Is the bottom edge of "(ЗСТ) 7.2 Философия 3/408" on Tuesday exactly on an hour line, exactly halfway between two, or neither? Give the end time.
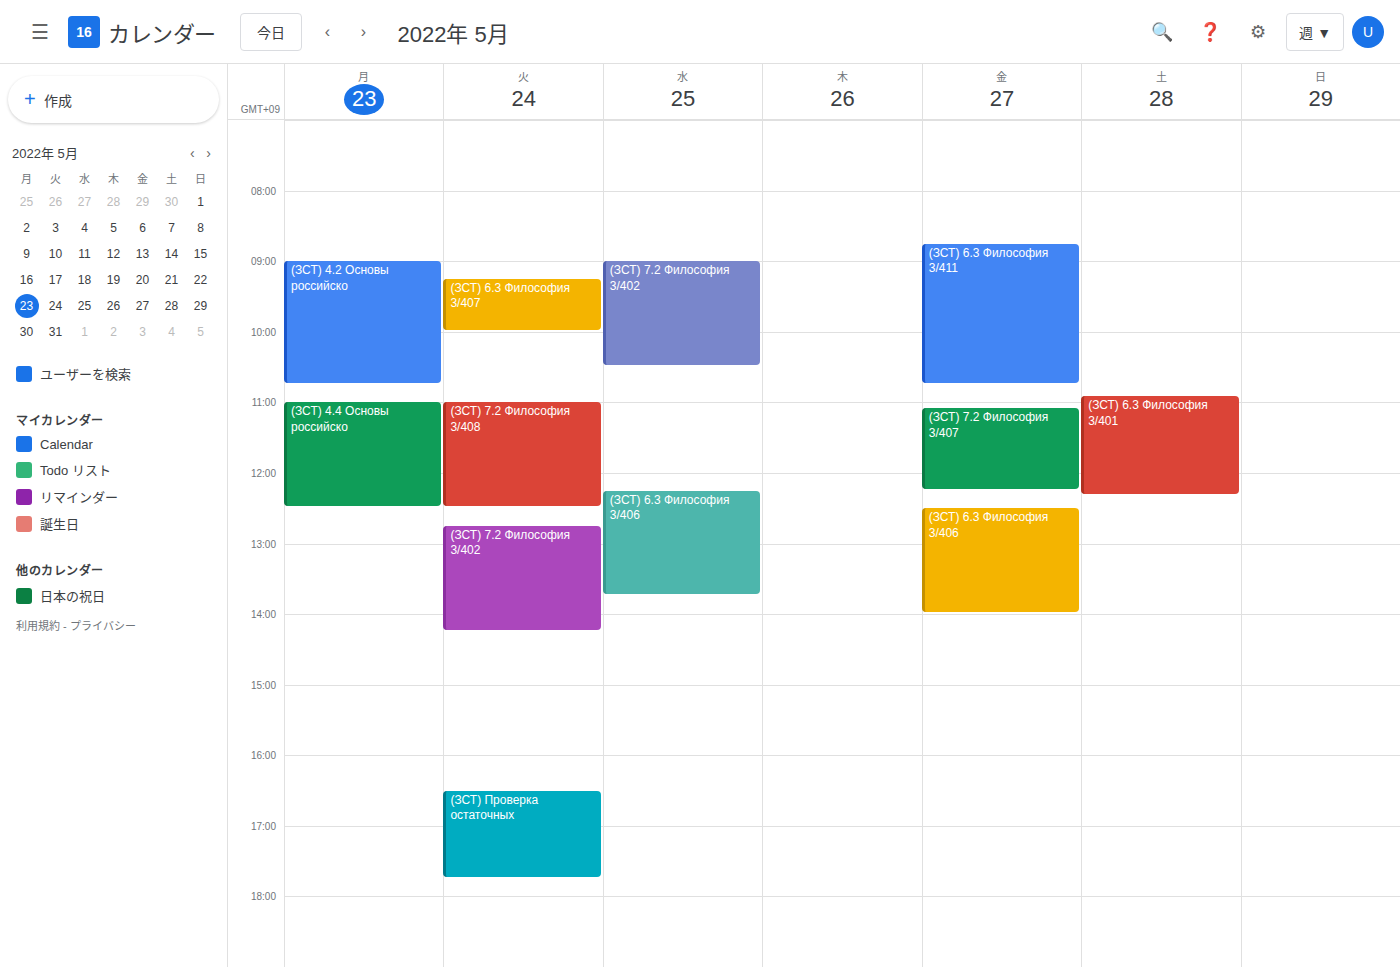
12:30 PM -- halfway between the 12 PM and 1 PM lines.